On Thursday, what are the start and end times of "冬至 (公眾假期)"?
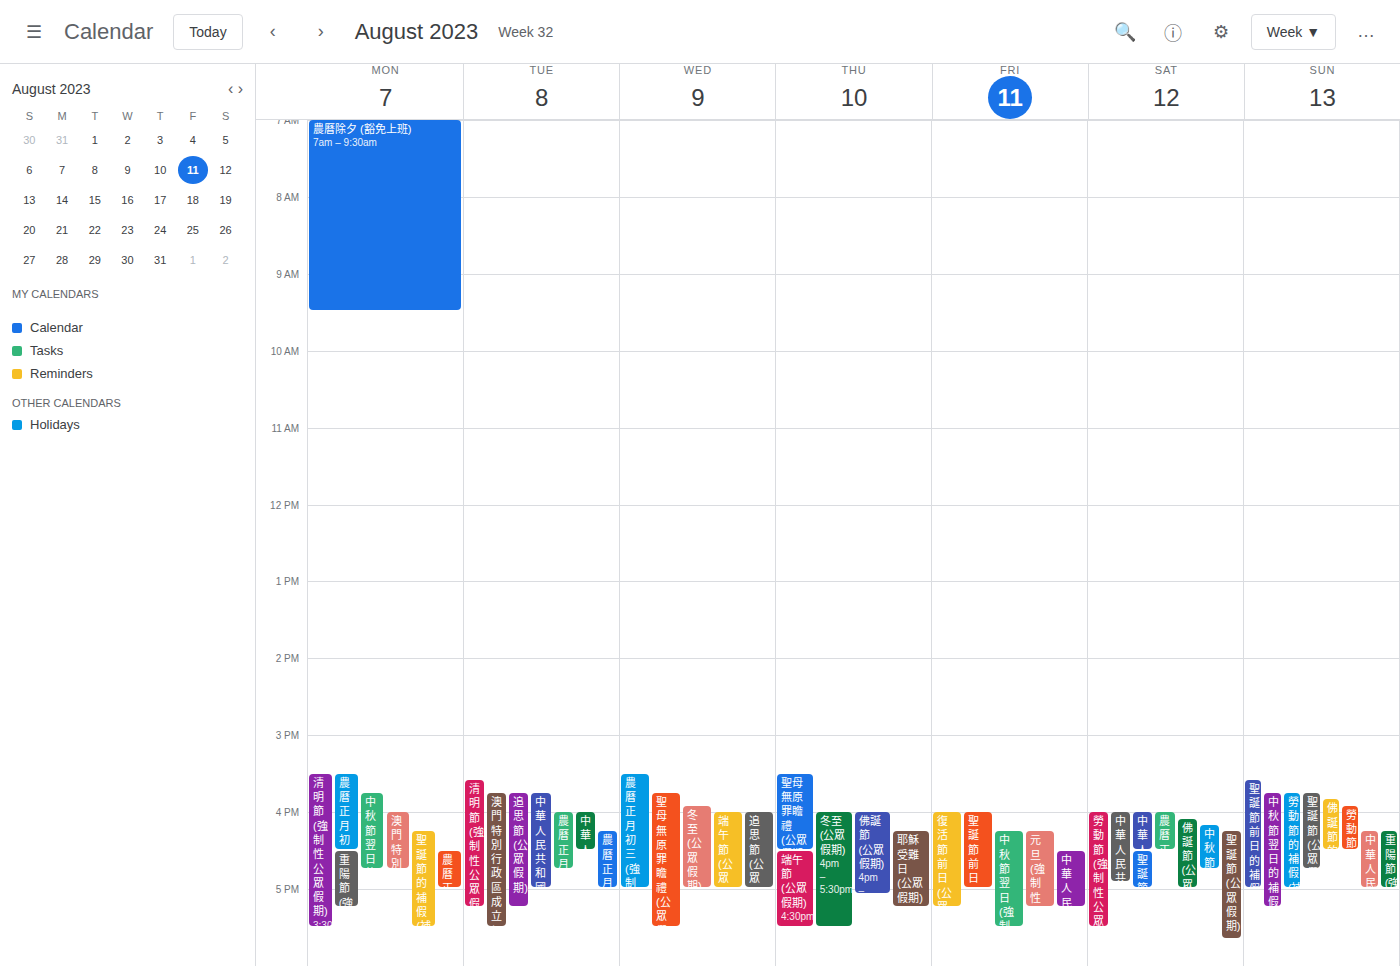
4:00 PM to 5:30 PM